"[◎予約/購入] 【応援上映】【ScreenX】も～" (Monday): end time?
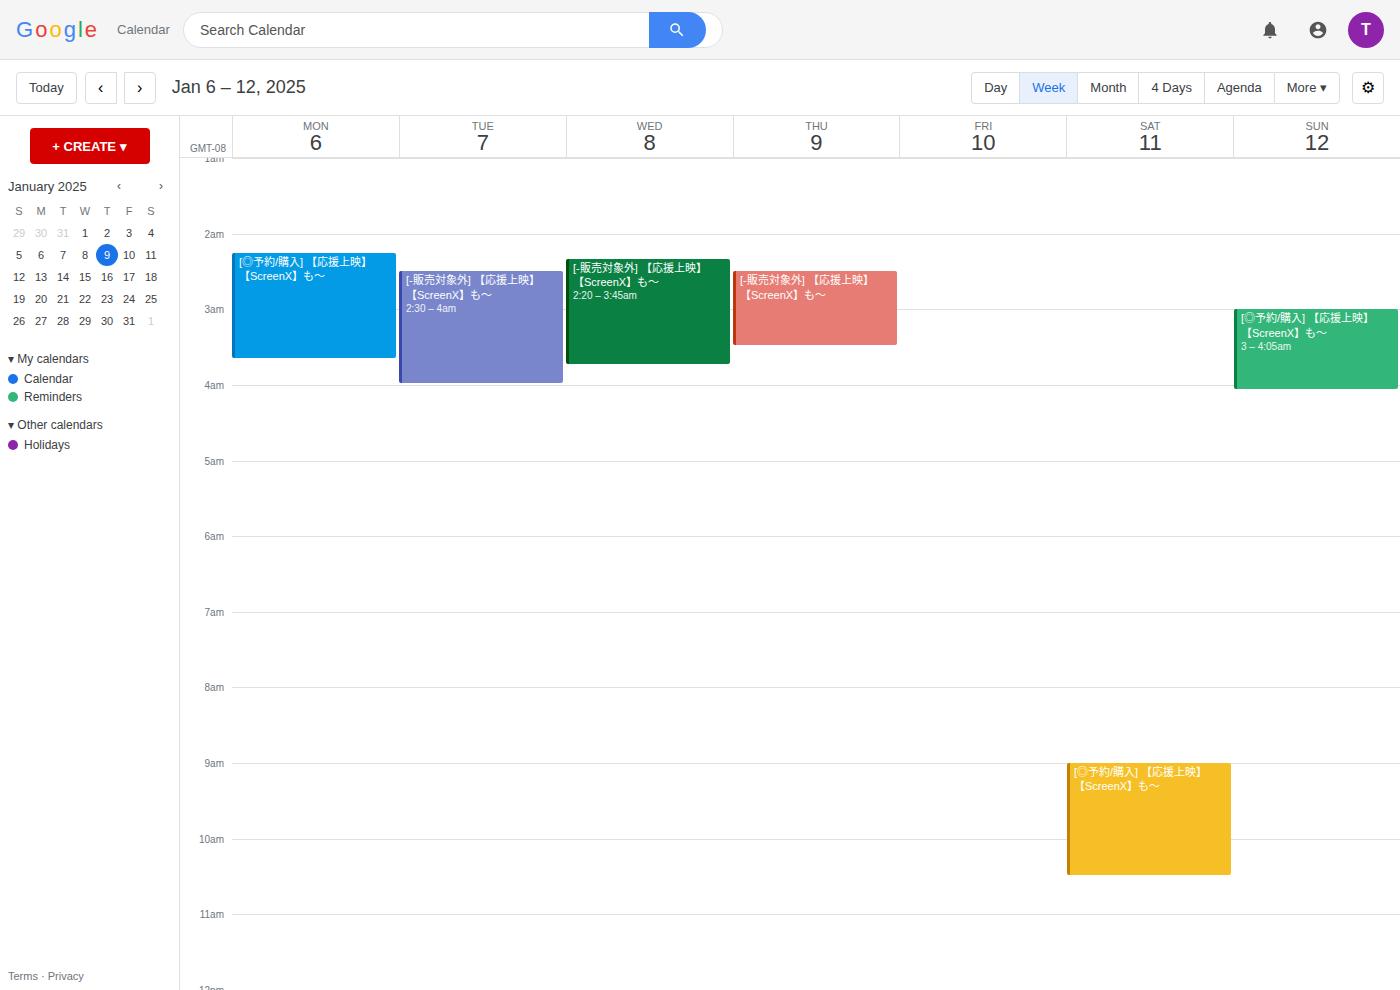
03:40